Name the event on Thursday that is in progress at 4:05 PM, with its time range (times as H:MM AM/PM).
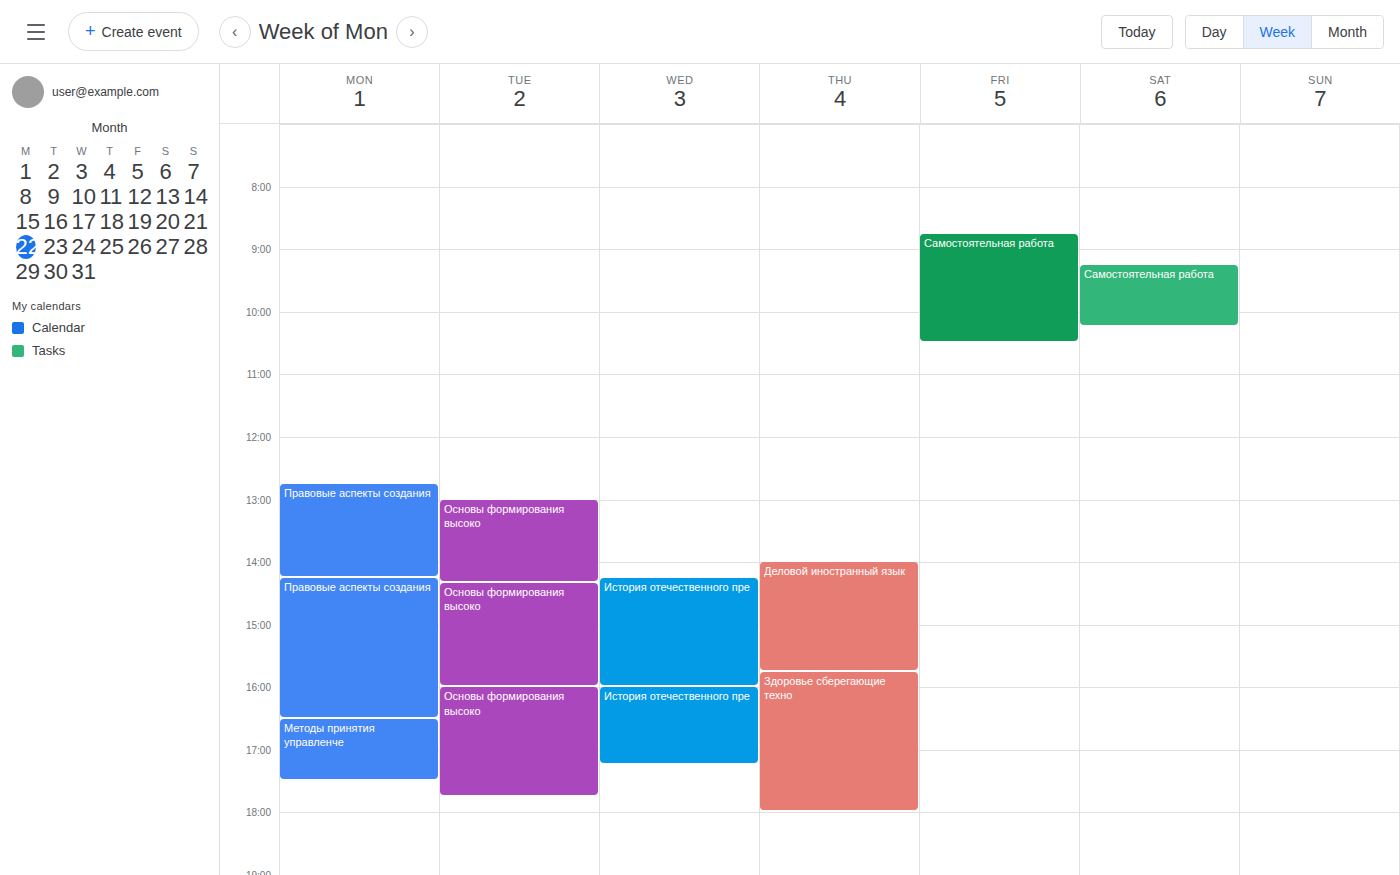
"Здоровье сберегающие техно", 3:45 PM to 6:00 PM